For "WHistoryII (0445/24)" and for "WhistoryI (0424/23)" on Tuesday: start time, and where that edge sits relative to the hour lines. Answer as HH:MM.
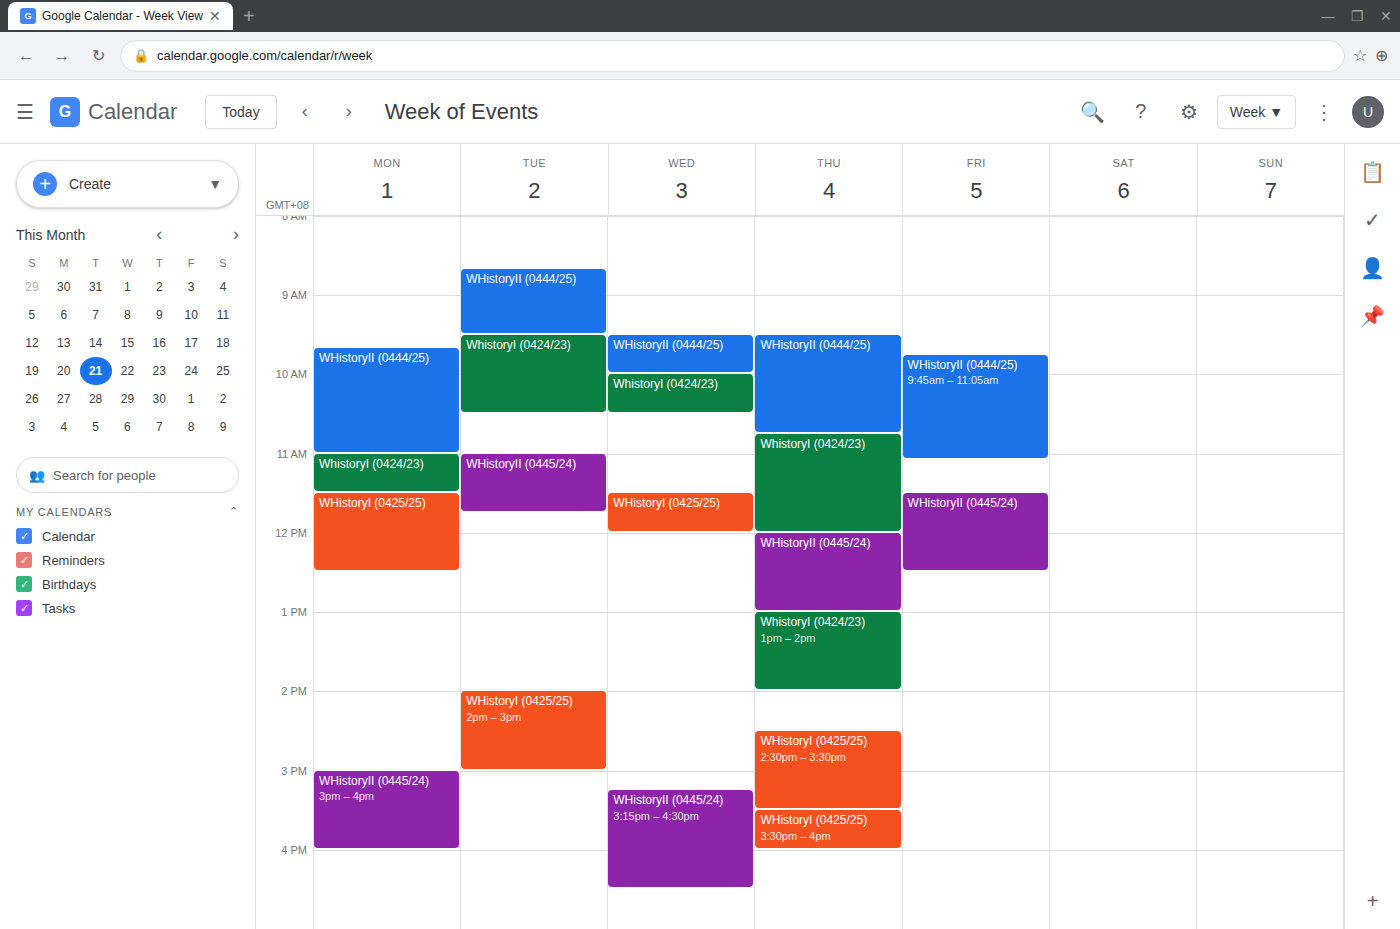
"WHistoryII (0445/24)": 11:00, exactly on the 11:00 line. "WhistoryI (0424/23)": 09:30, halfway between the 09:00 and 10:00 lines.